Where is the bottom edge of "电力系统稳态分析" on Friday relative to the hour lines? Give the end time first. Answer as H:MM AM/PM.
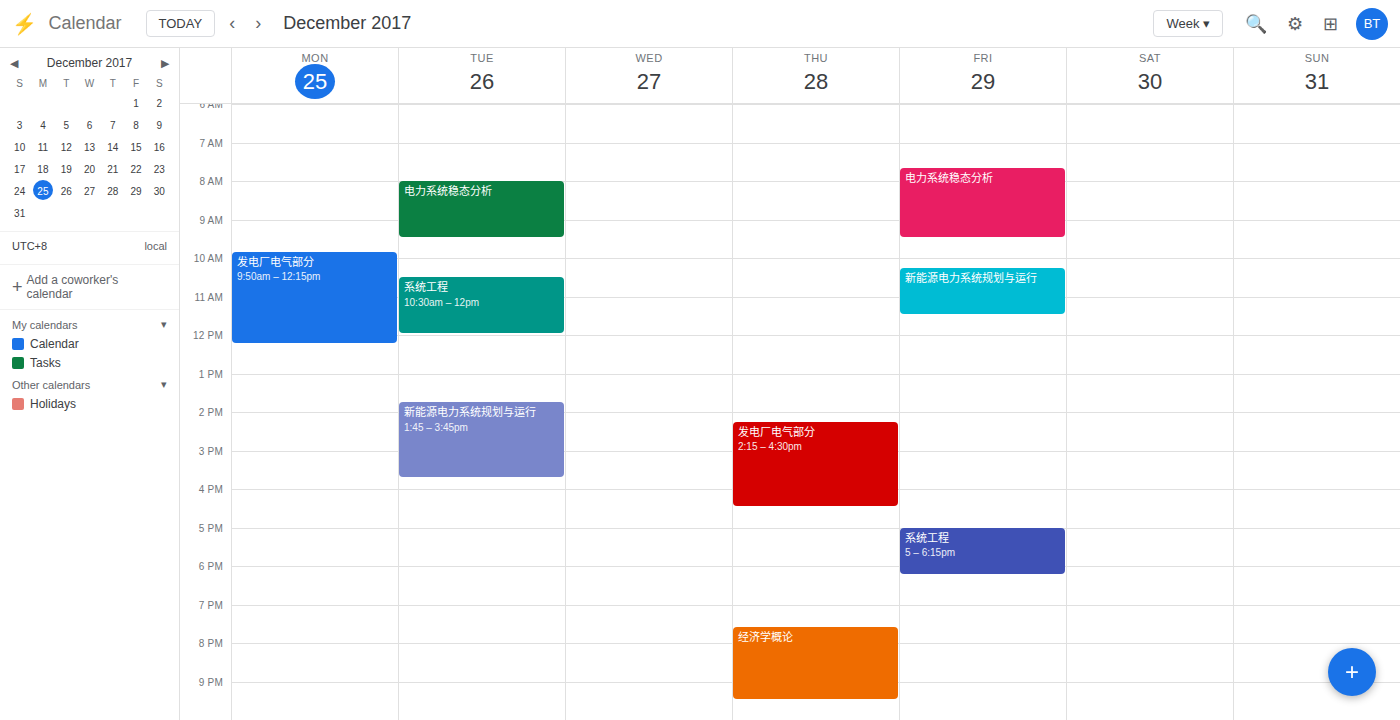
9:30 AM -- halfway between the 9 AM and 10 AM lines.